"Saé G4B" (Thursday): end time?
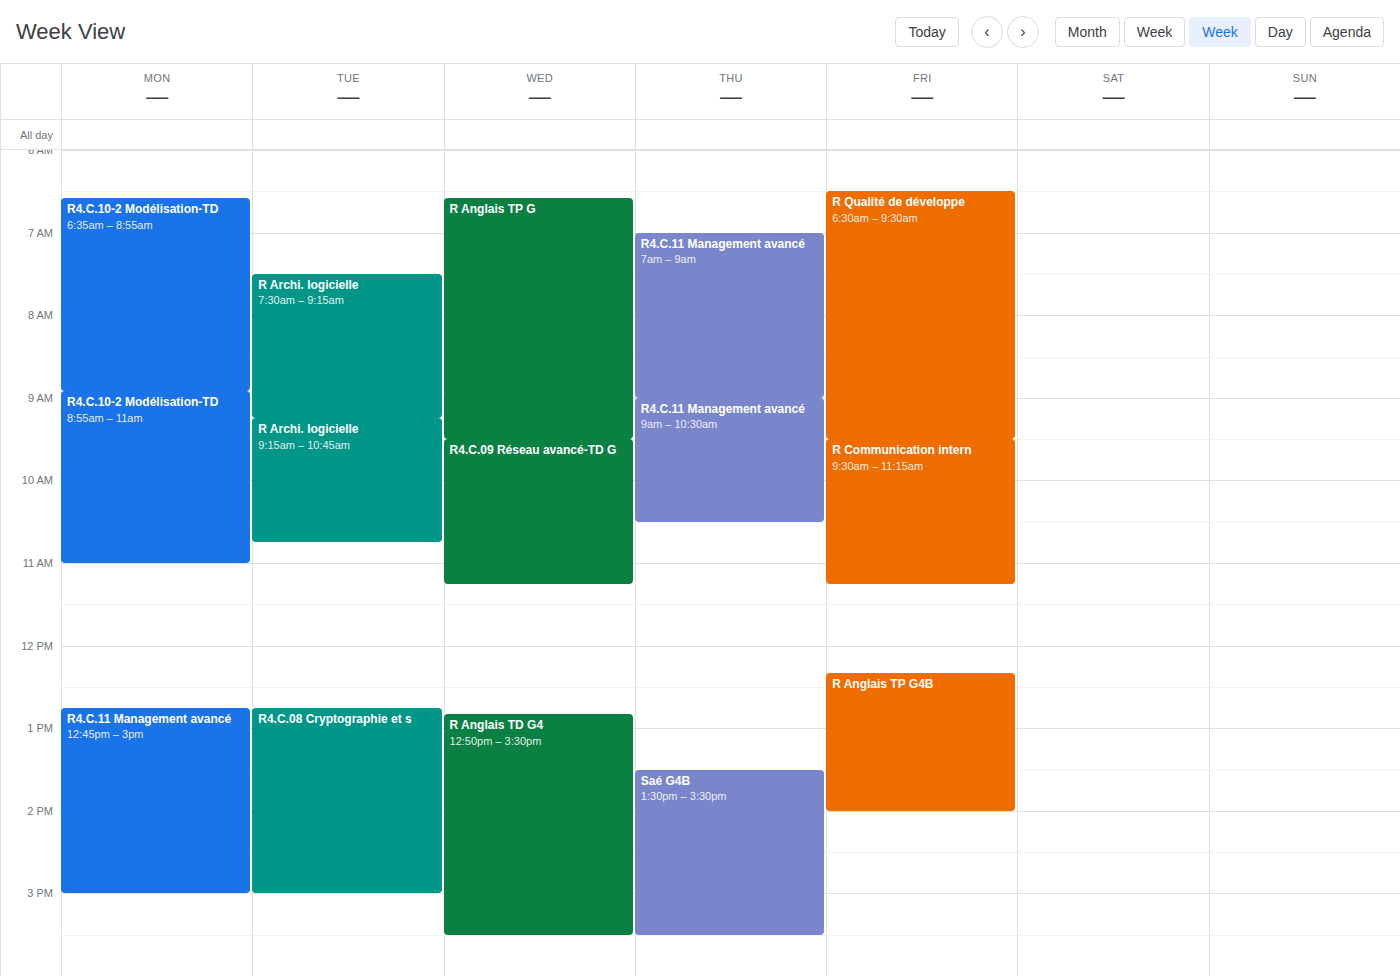
3:30 PM